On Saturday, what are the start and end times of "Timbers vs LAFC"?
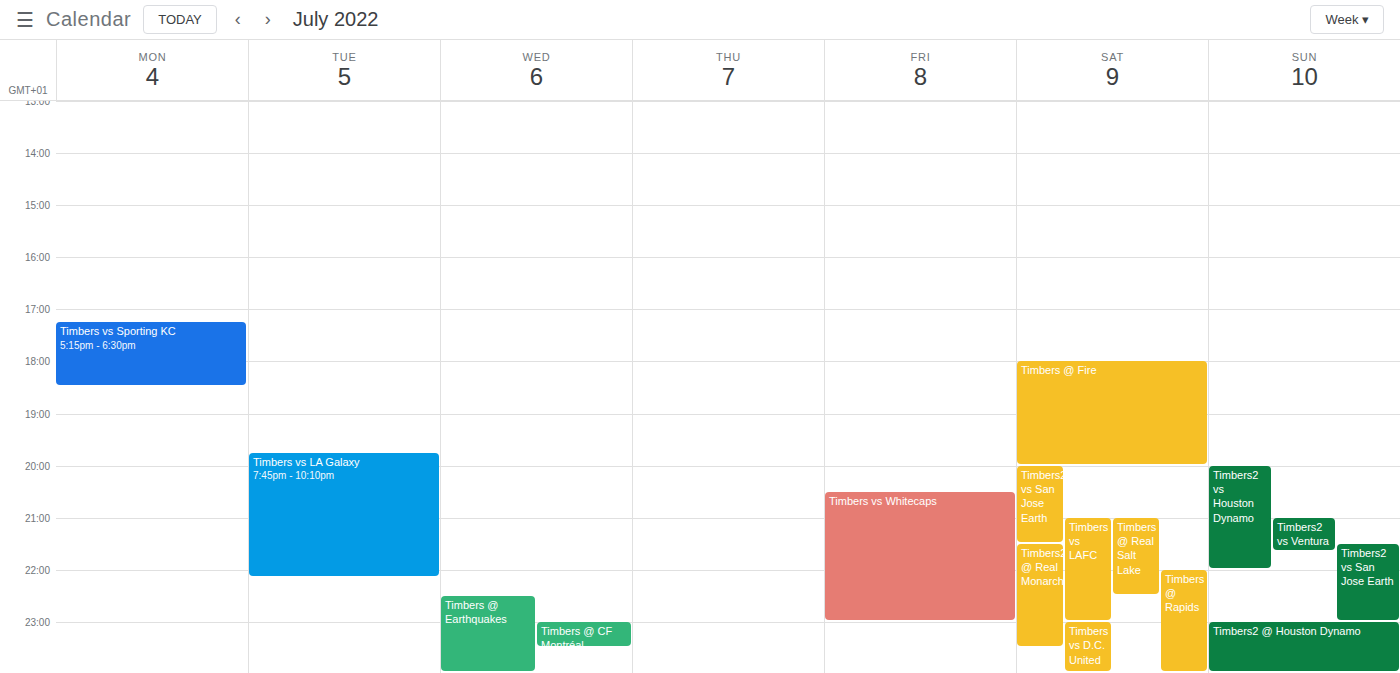
9:00 PM to 11:00 PM